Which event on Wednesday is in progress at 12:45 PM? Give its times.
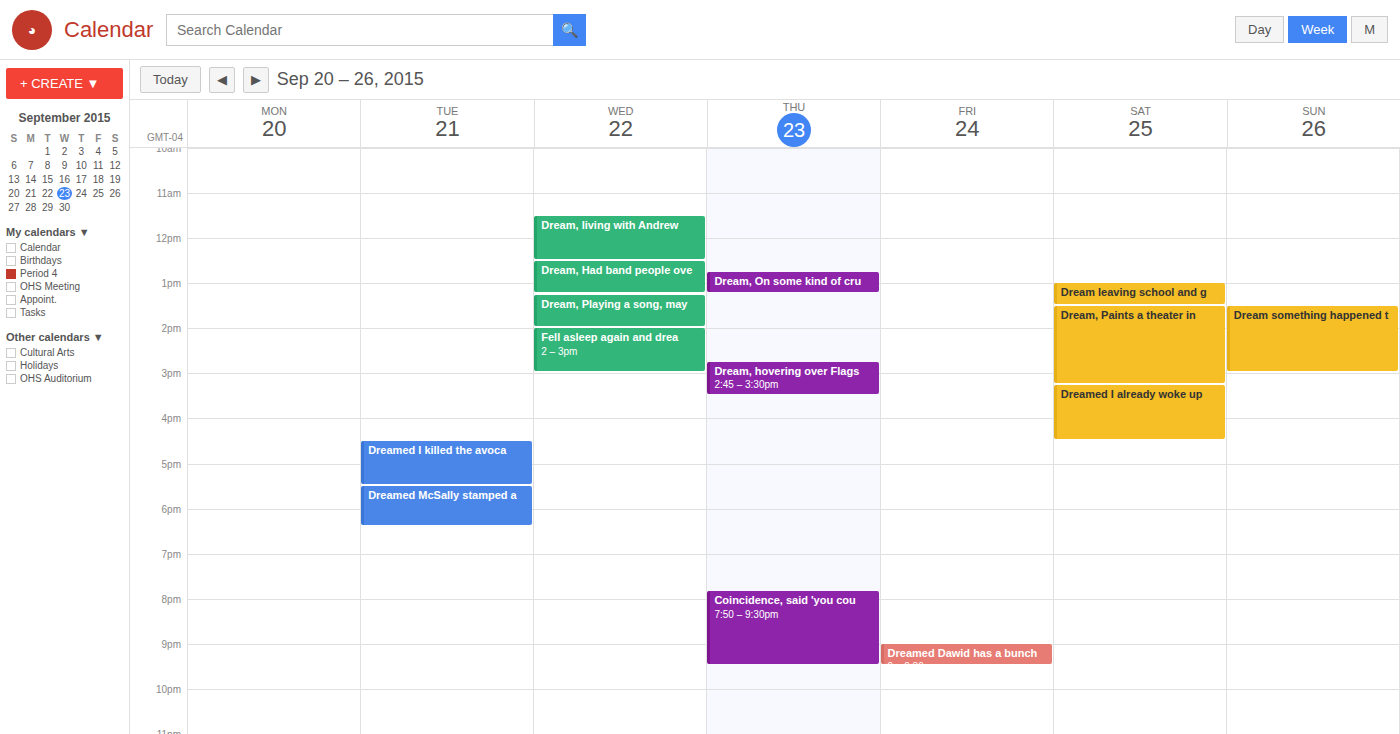
"Dream, Had band people ove", 12:30 PM to 1:15 PM